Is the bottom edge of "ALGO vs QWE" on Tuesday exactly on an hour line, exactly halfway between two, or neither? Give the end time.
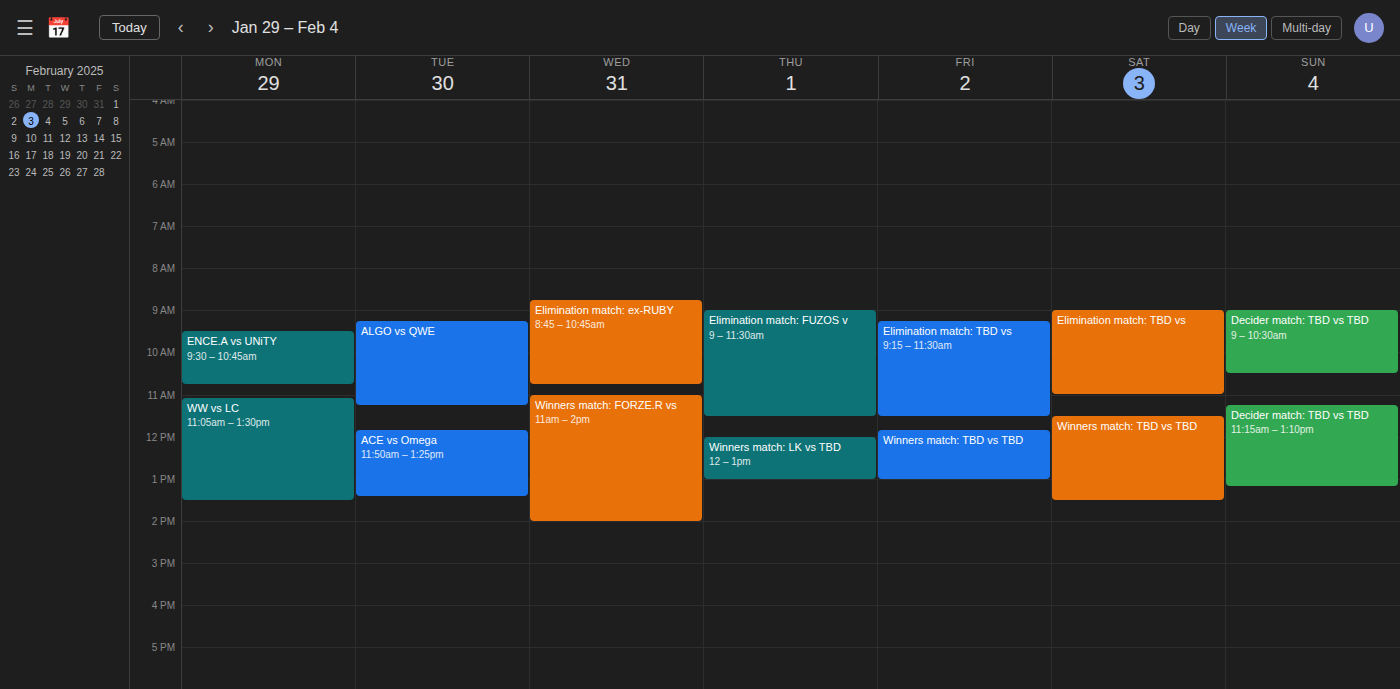
11:15 AM -- neither: a quarter of the way from the 11 AM line to the 12 PM line.